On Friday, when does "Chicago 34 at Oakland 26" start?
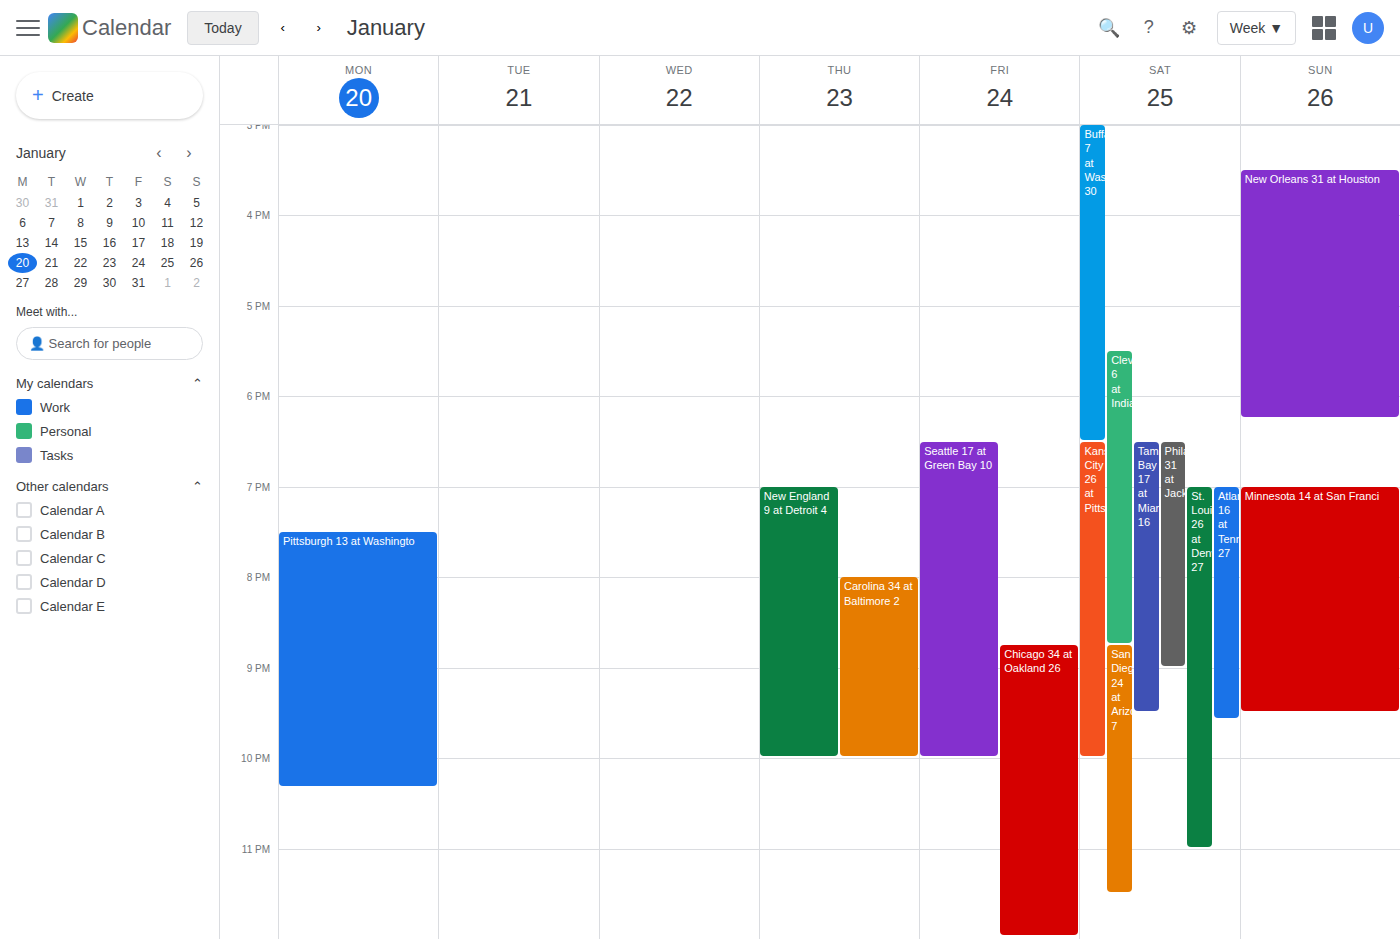
20:45